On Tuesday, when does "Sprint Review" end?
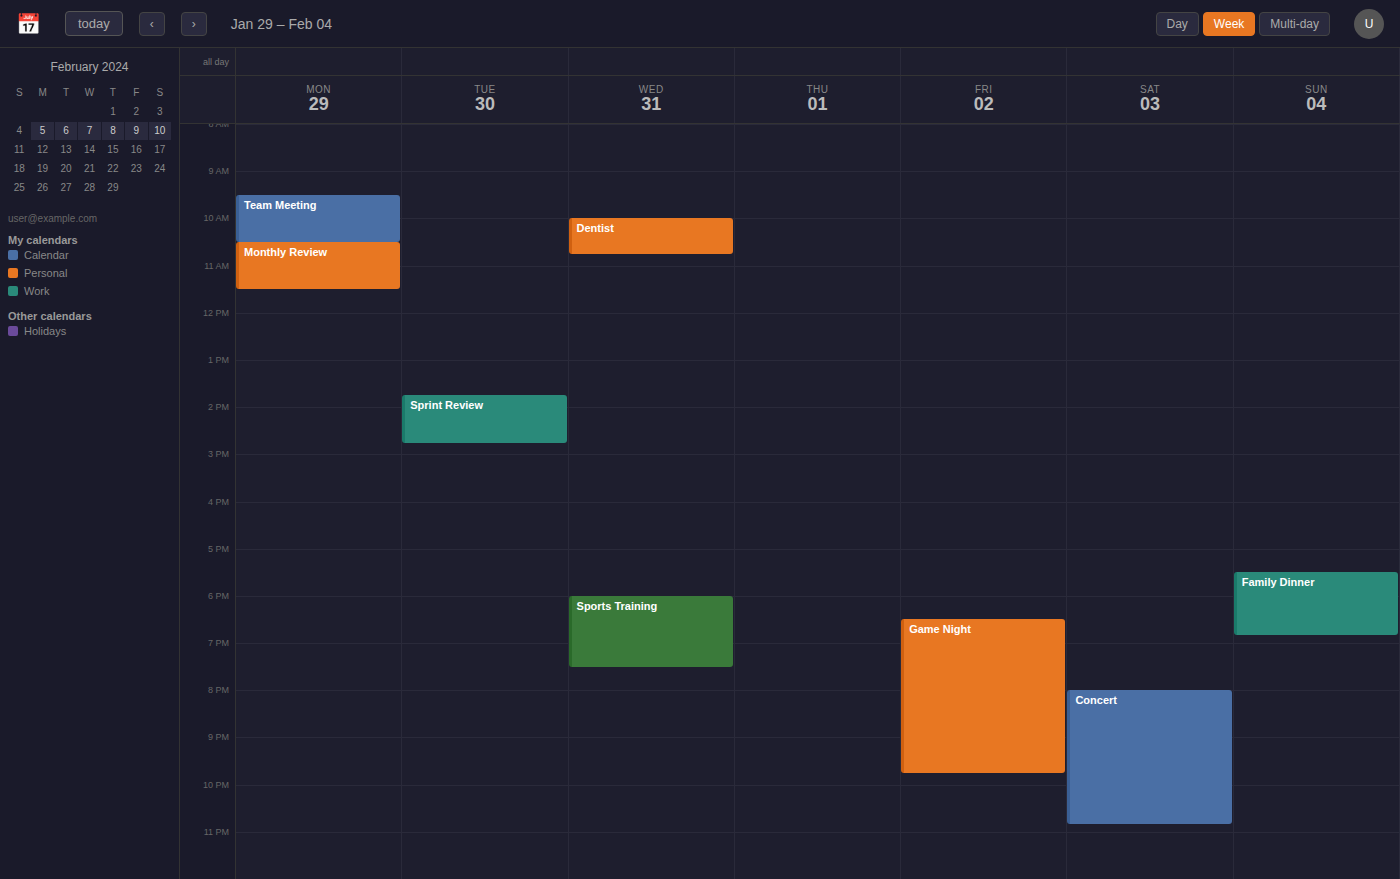
2:45 PM